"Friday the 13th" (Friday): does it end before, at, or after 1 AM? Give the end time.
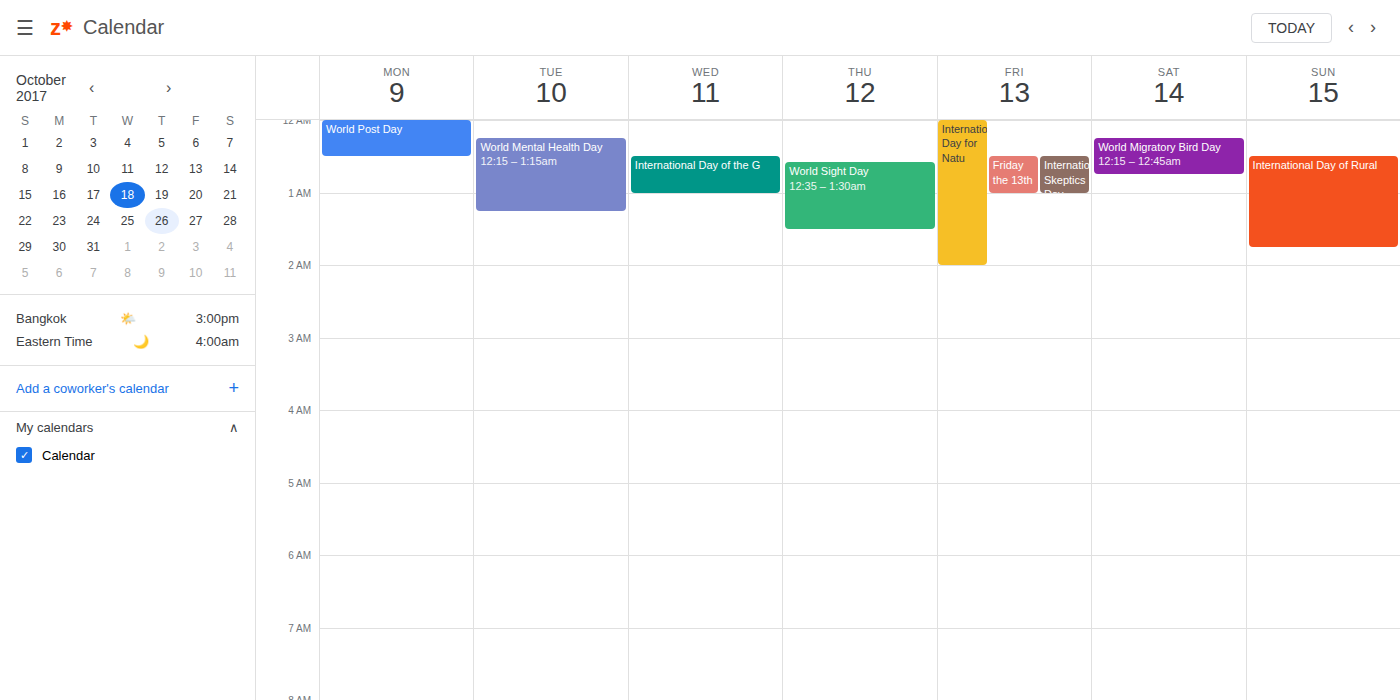
1:00 AM -- exactly at 1 AM, on the 1 AM line.